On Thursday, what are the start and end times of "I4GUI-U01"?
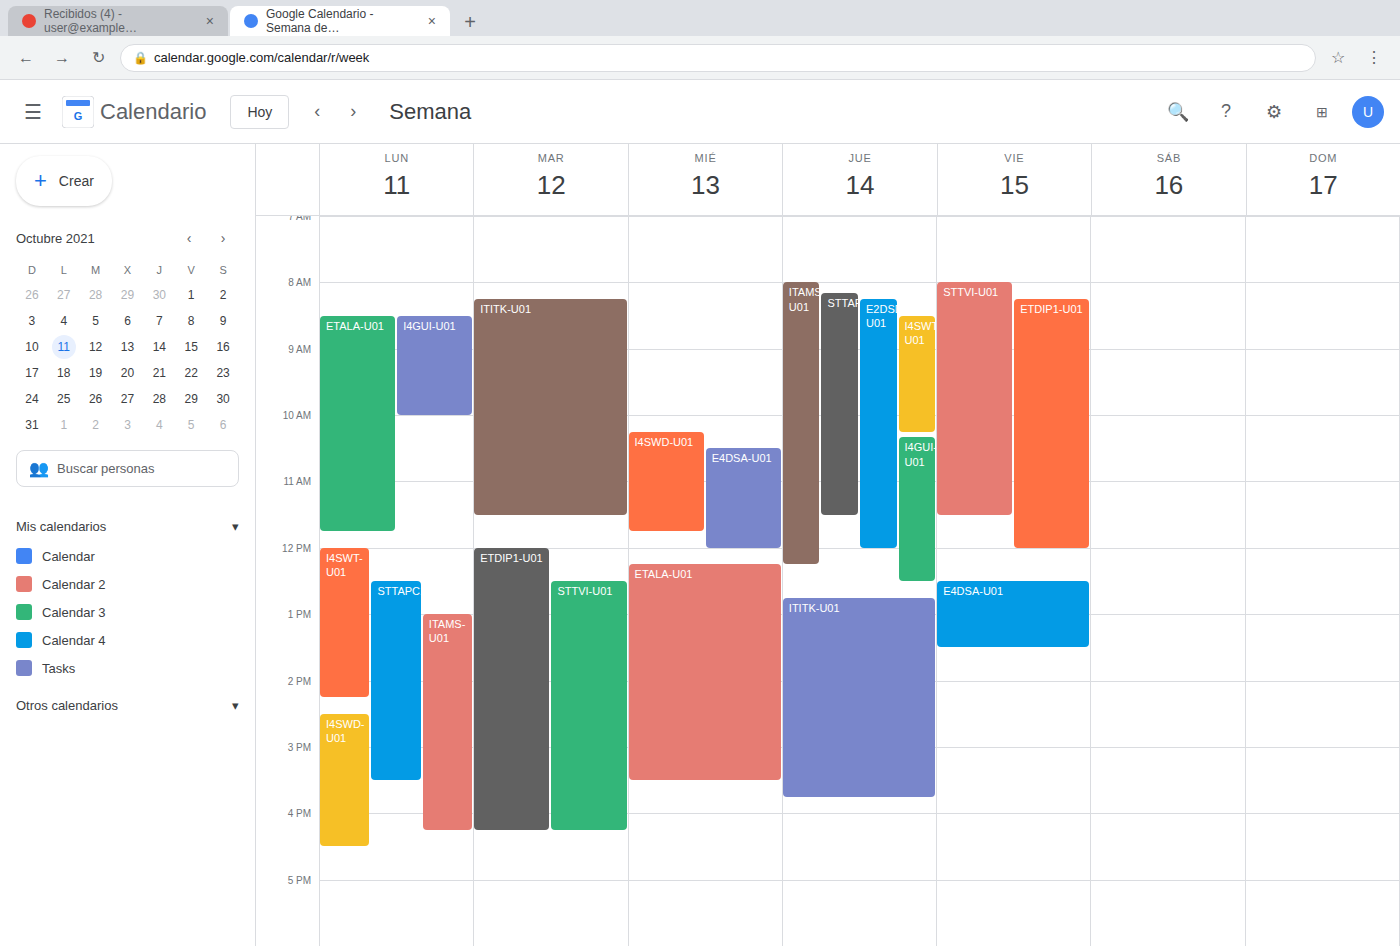
10:20 AM to 12:30 PM